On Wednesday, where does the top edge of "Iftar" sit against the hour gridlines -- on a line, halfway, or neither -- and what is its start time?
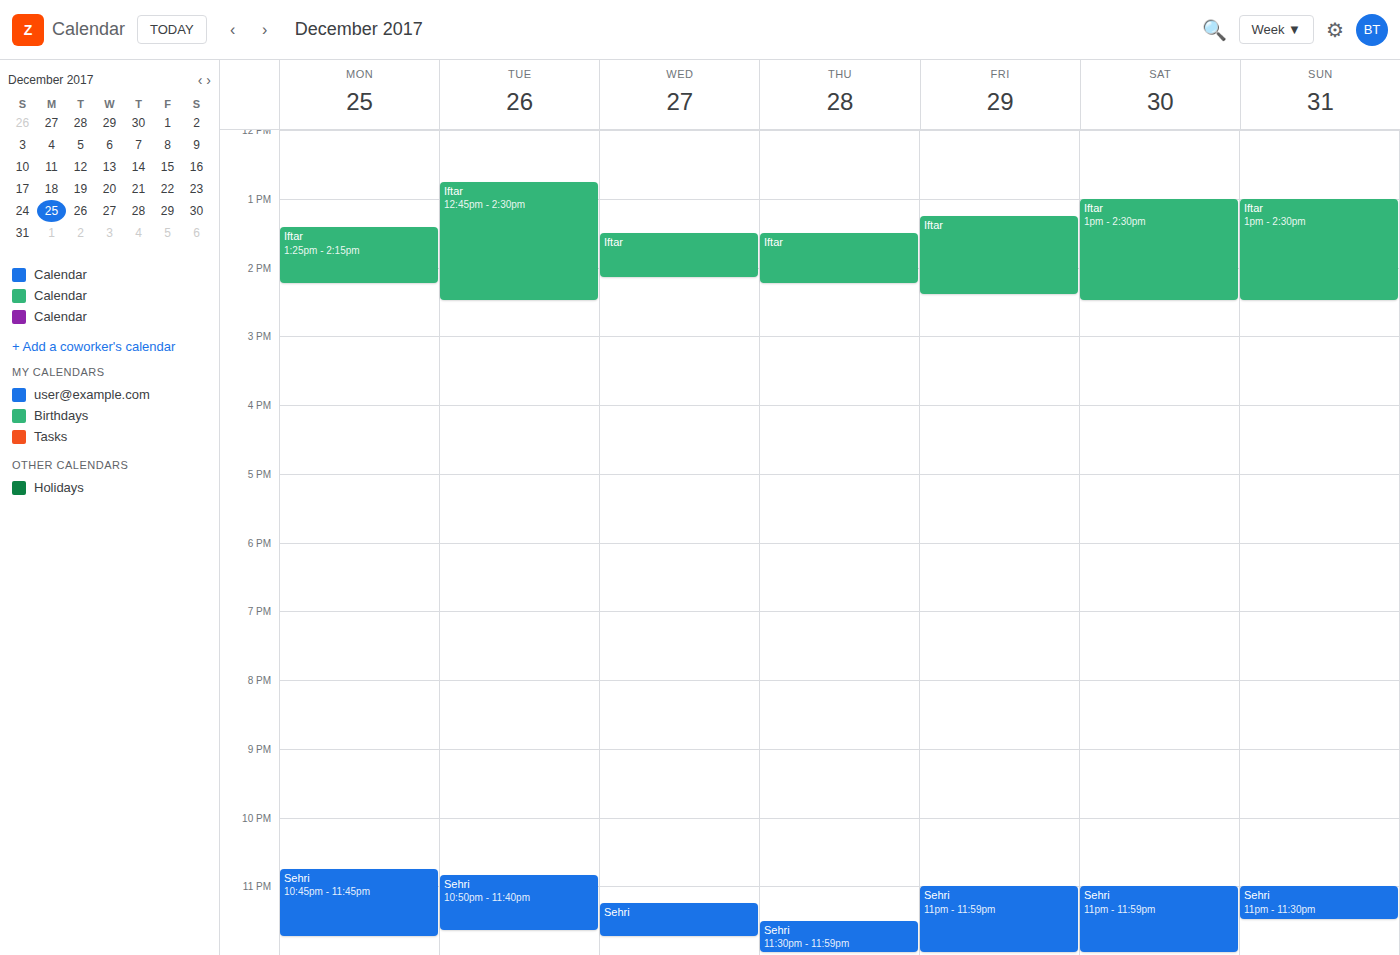
1:30 PM -- halfway between the 1 PM and 2 PM lines.